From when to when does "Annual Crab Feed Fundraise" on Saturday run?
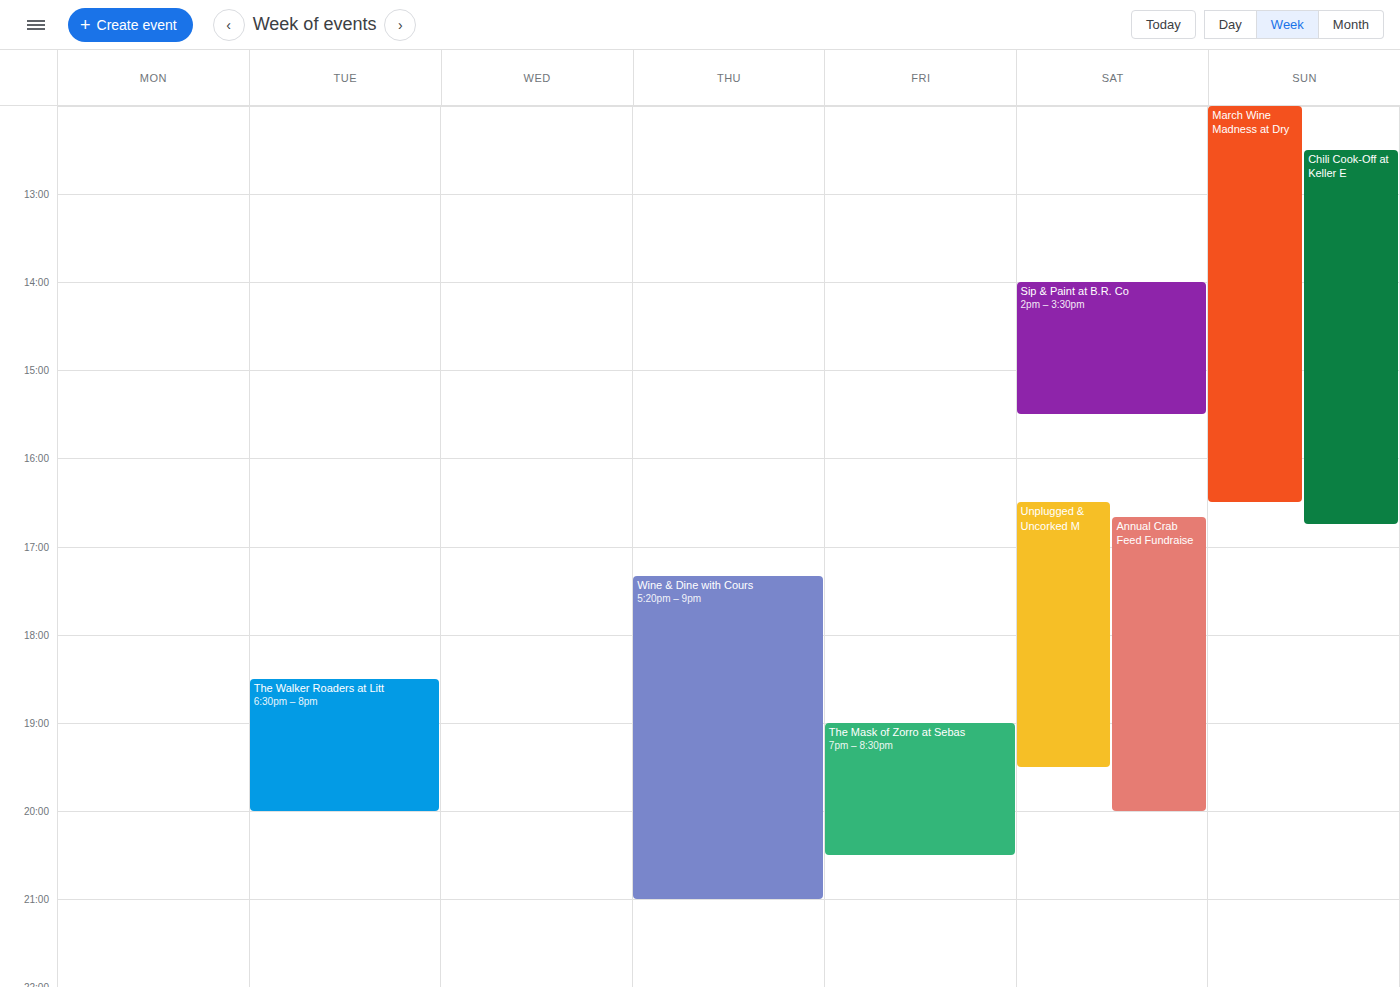
4:40 PM to 8:00 PM